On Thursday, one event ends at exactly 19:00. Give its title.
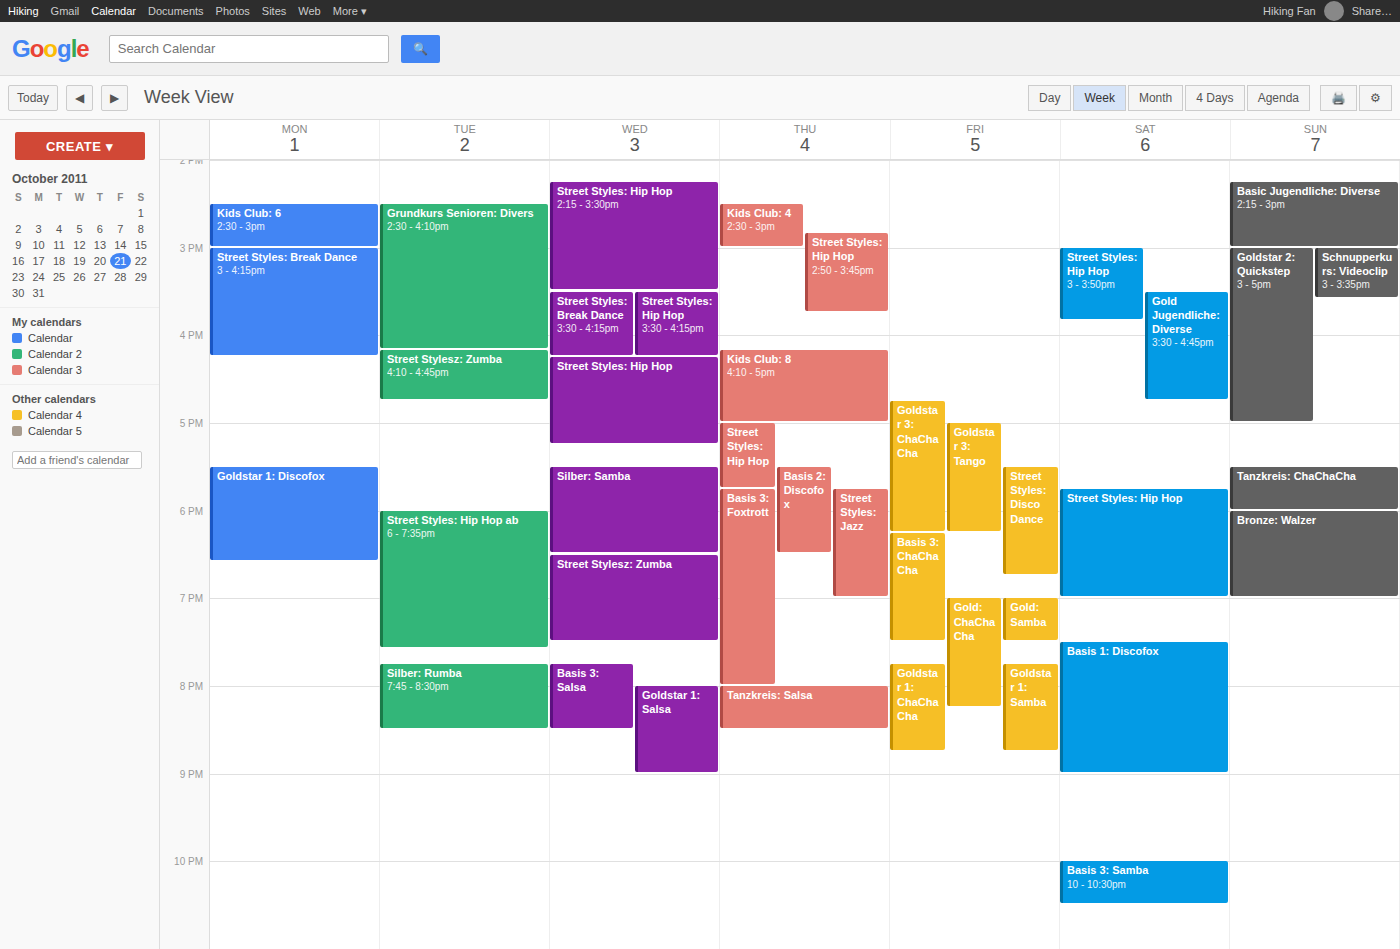
"Street Styles: Jazz"